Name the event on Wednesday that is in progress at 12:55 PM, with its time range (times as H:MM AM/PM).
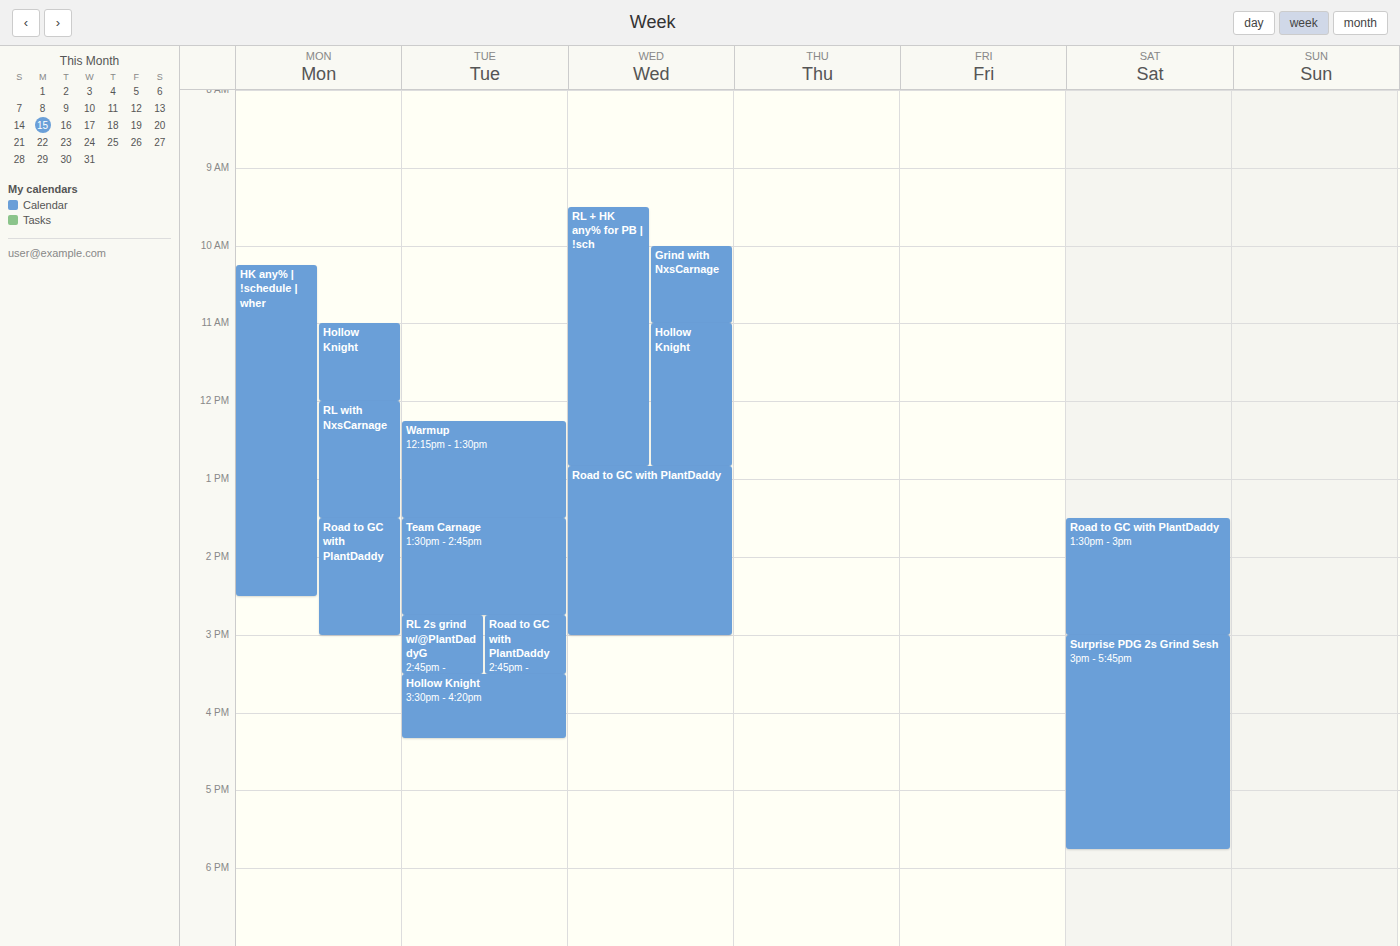
"Road to GC with PlantDaddy", 12:50 PM to 3:00 PM